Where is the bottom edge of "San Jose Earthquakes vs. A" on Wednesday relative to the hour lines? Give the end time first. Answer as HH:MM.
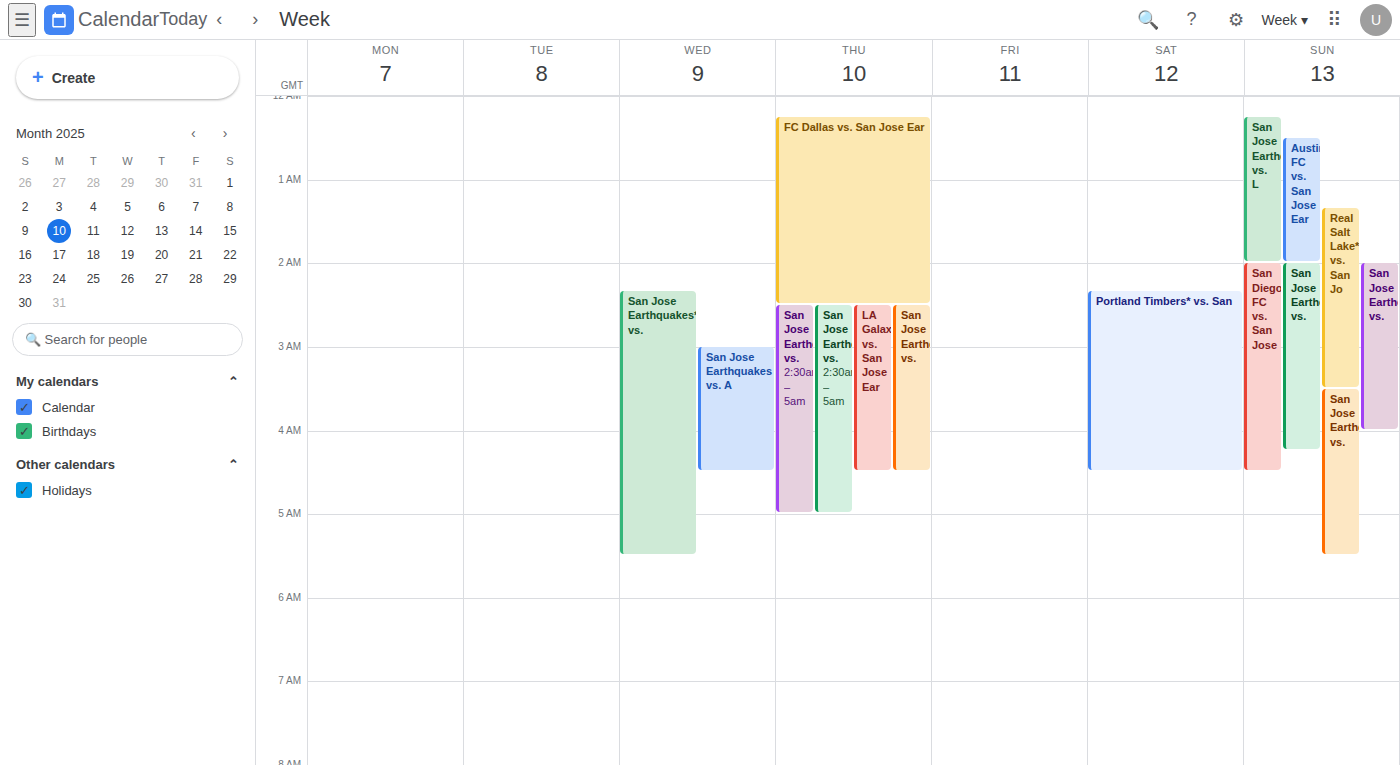
04:30 -- halfway between the 04:00 and 05:00 lines.